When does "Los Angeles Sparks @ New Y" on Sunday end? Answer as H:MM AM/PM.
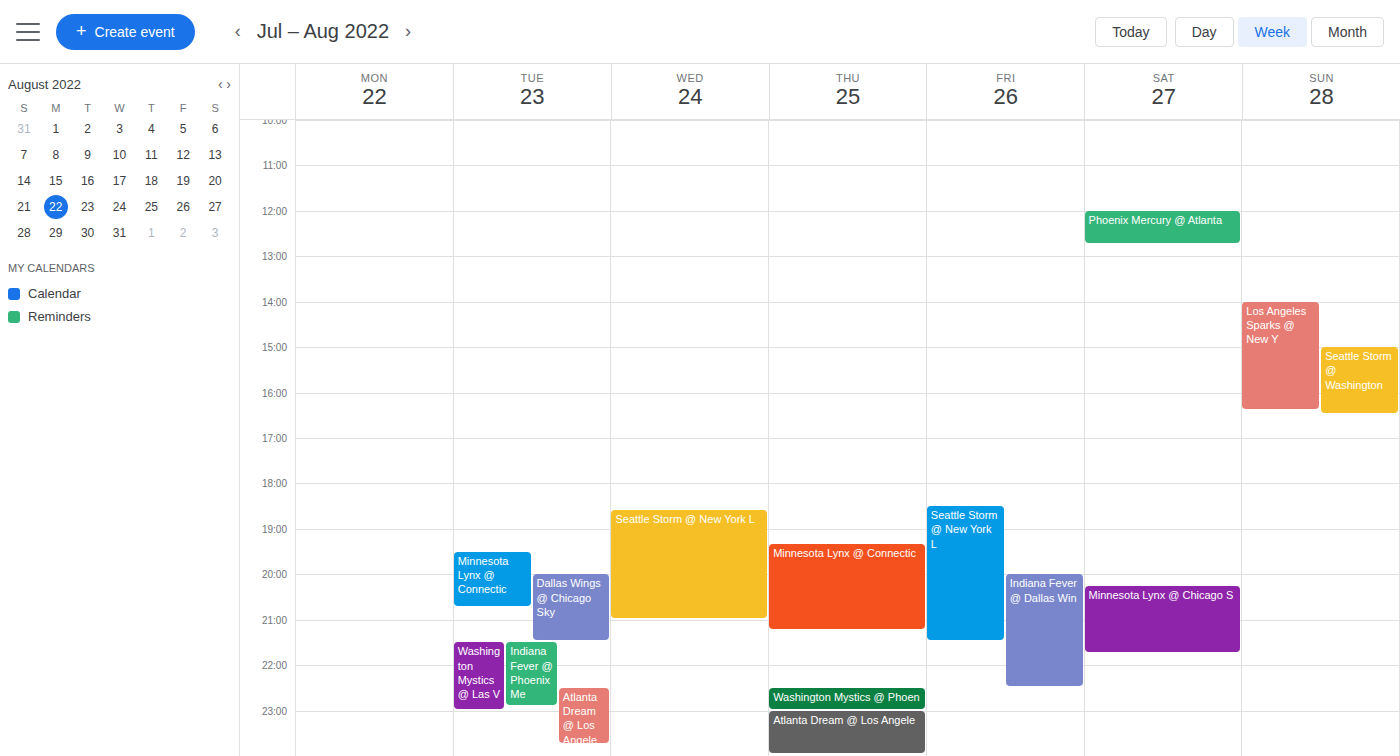
4:25 PM